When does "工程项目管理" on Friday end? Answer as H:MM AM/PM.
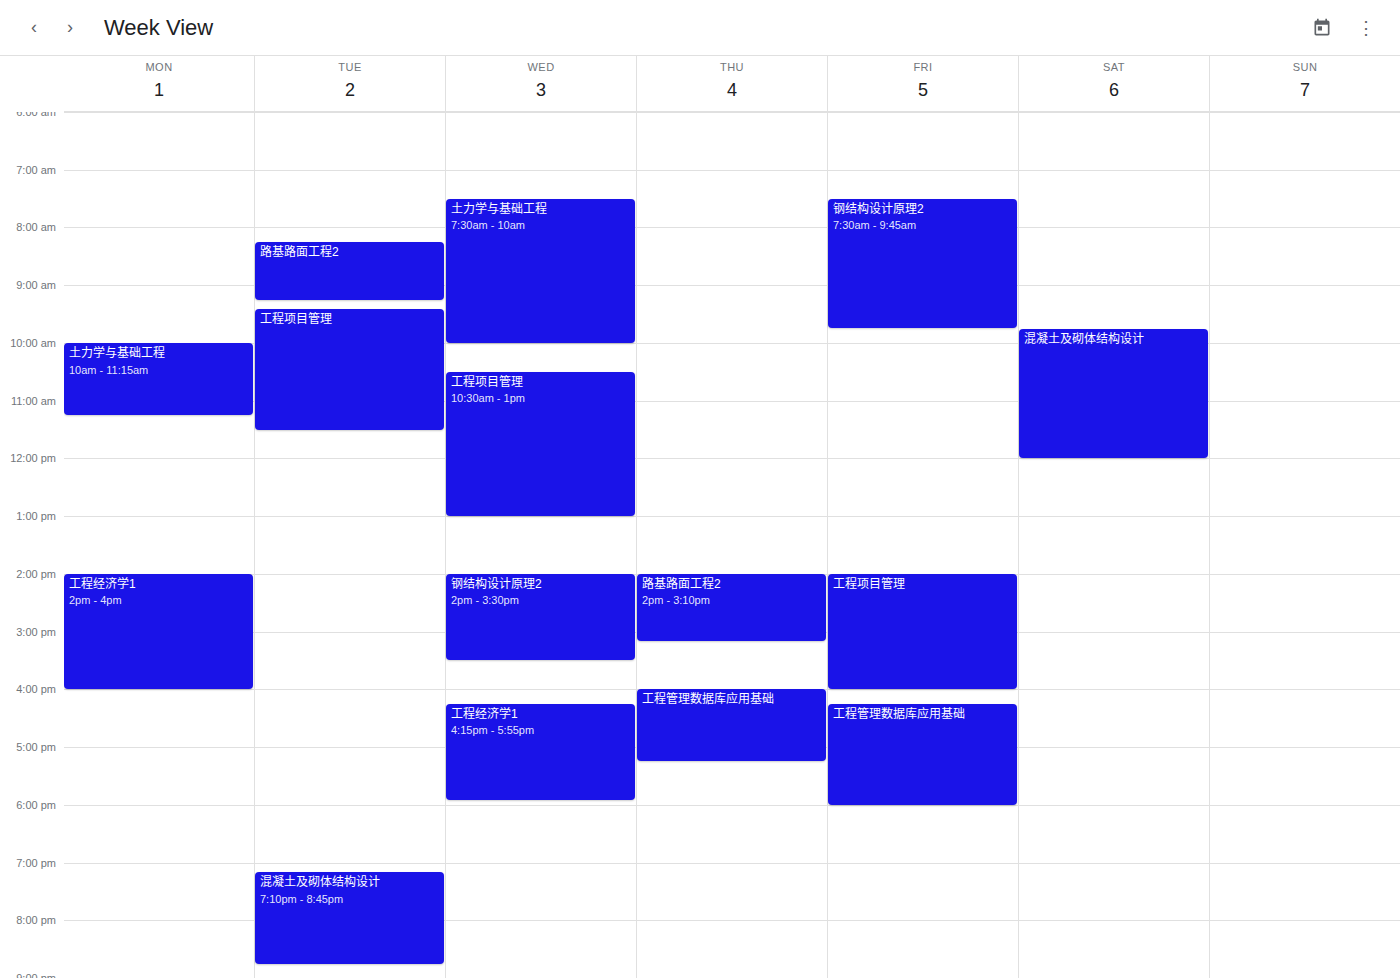
4:00 PM